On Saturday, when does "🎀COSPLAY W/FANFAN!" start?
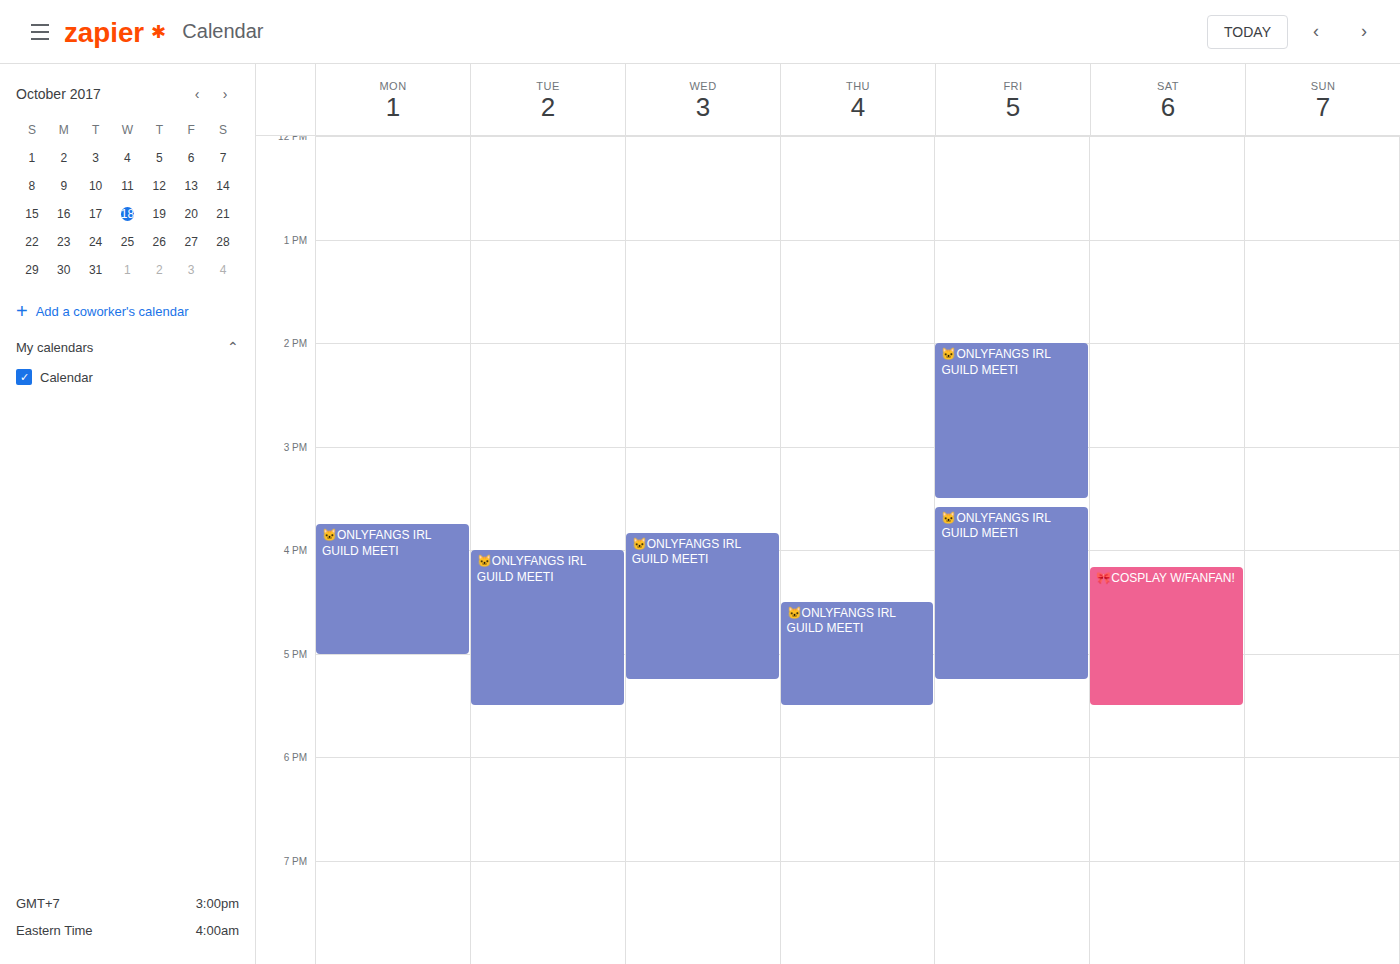
4:10 PM